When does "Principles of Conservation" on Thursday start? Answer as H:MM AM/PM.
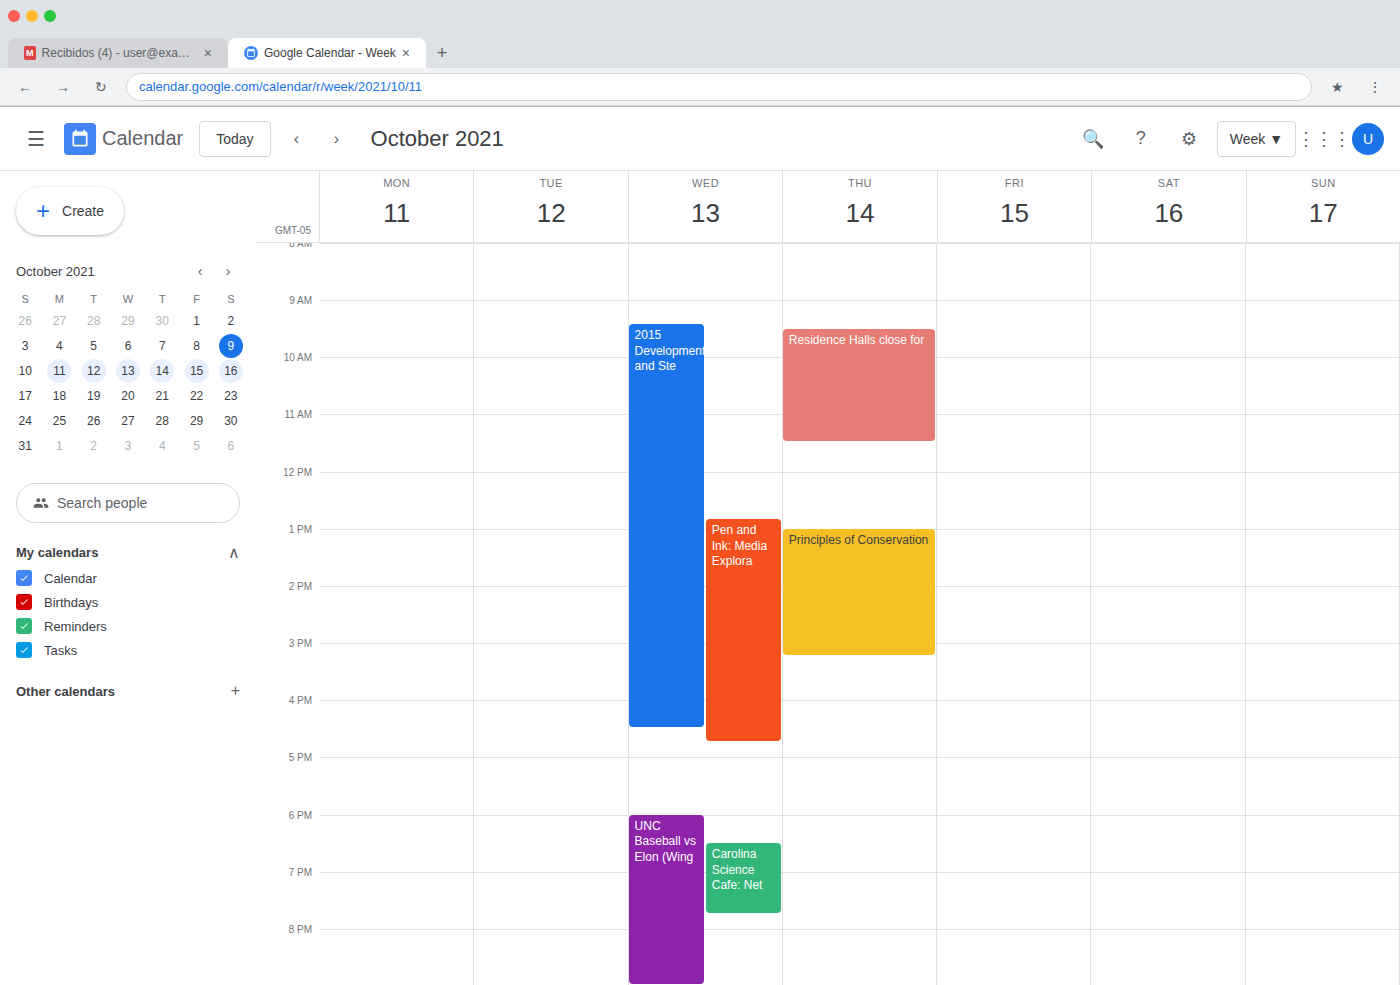
1:00 PM